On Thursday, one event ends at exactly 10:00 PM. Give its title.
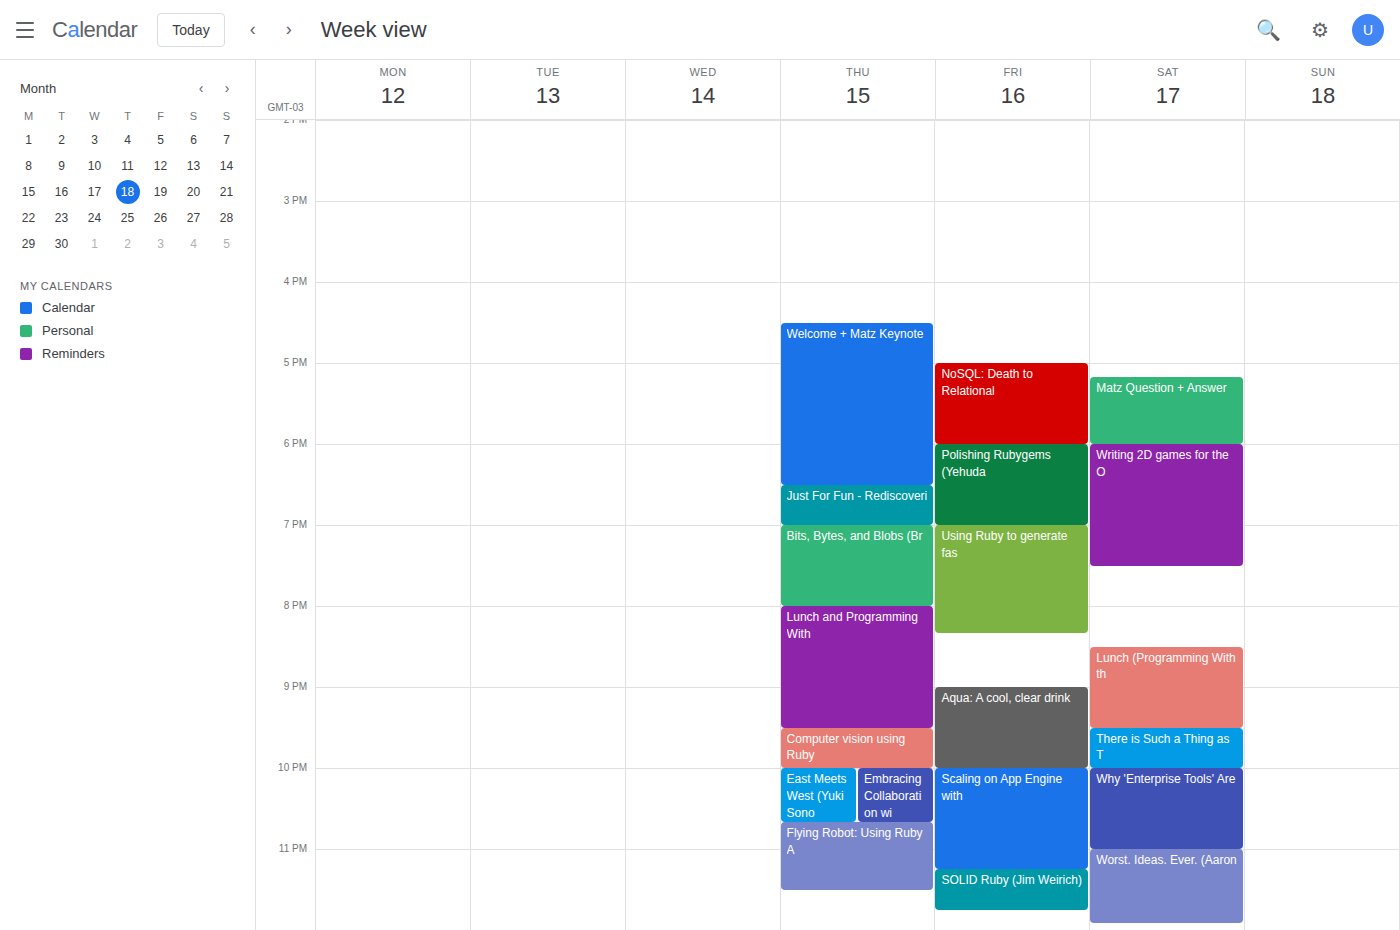
"Computer vision using Ruby"